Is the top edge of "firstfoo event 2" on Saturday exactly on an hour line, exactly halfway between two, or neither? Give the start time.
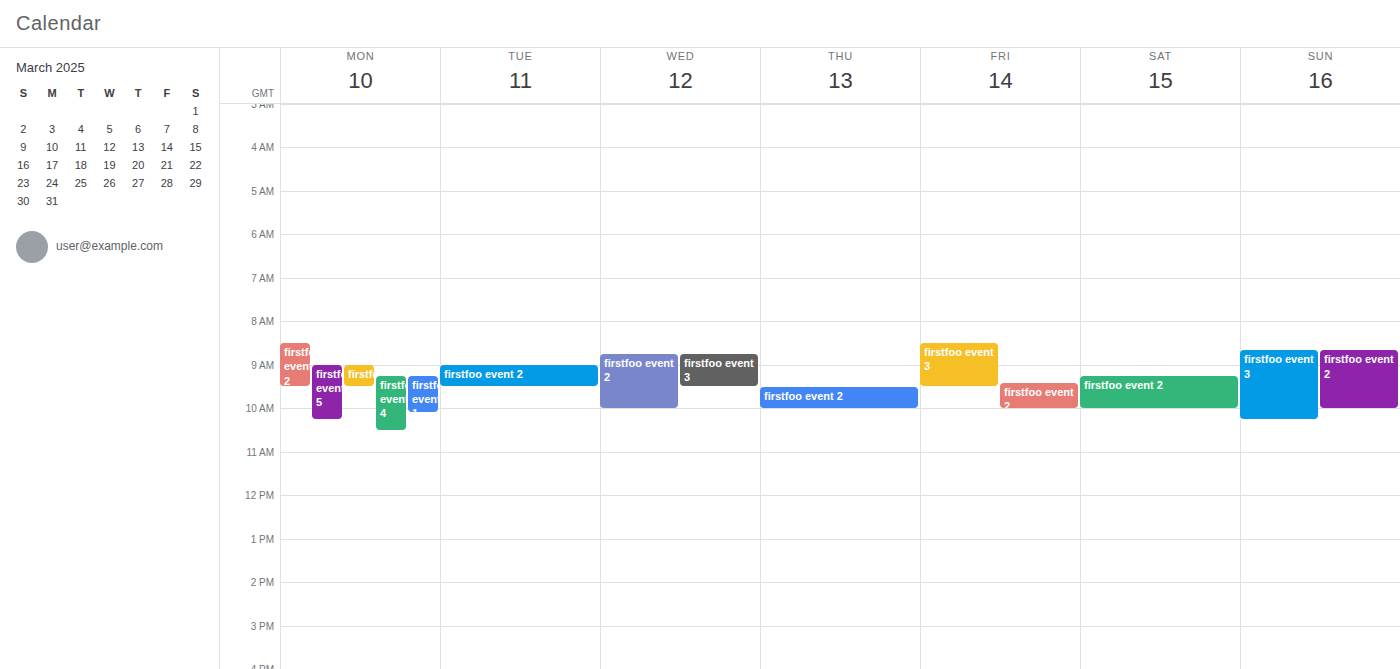
9:15 AM -- neither: a quarter of the way from the 9 AM line to the 10 AM line.